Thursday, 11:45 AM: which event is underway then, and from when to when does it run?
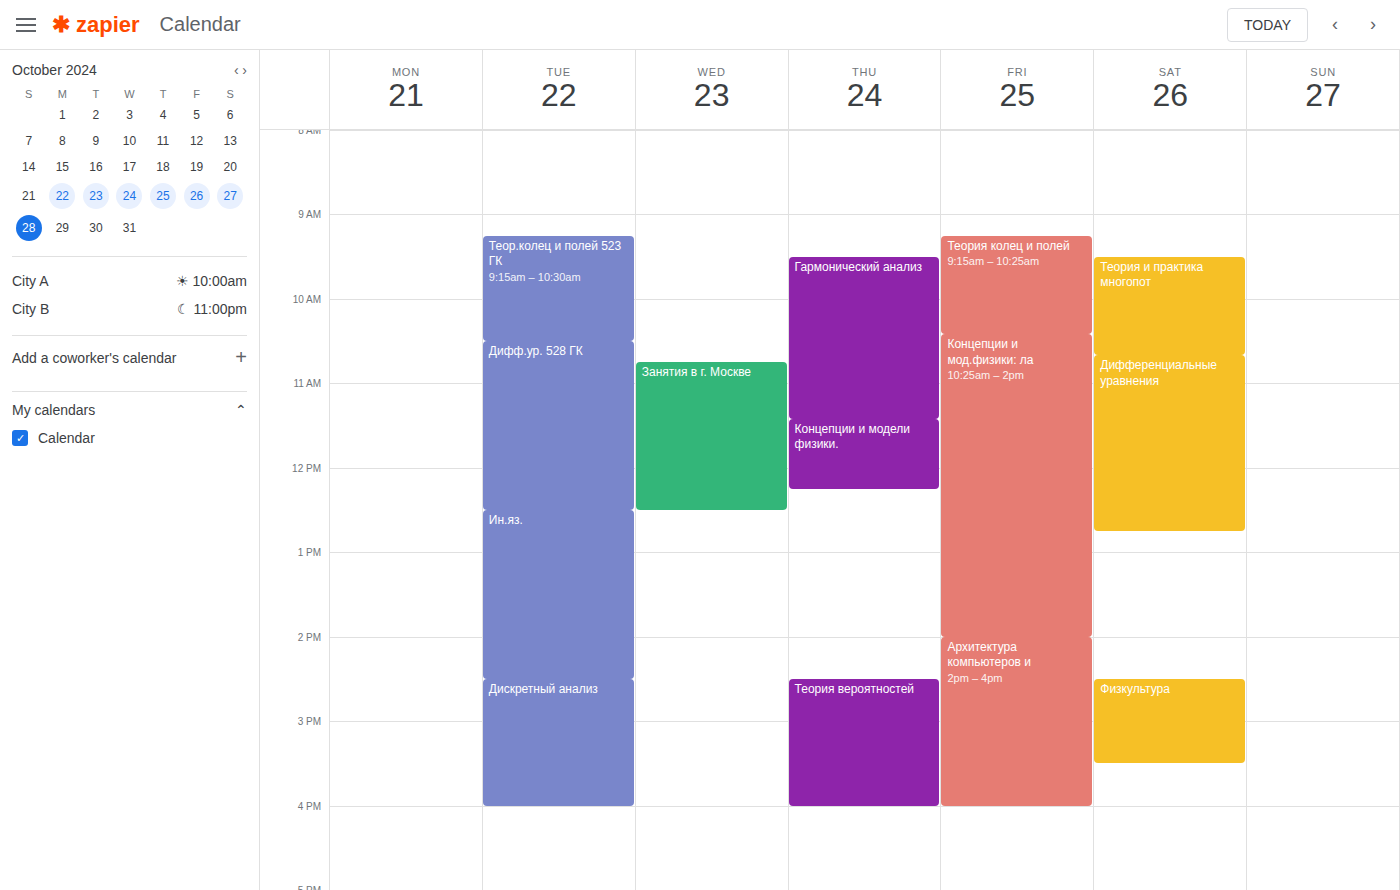
"Концепции и модели физики.", 11:25 AM to 12:15 PM